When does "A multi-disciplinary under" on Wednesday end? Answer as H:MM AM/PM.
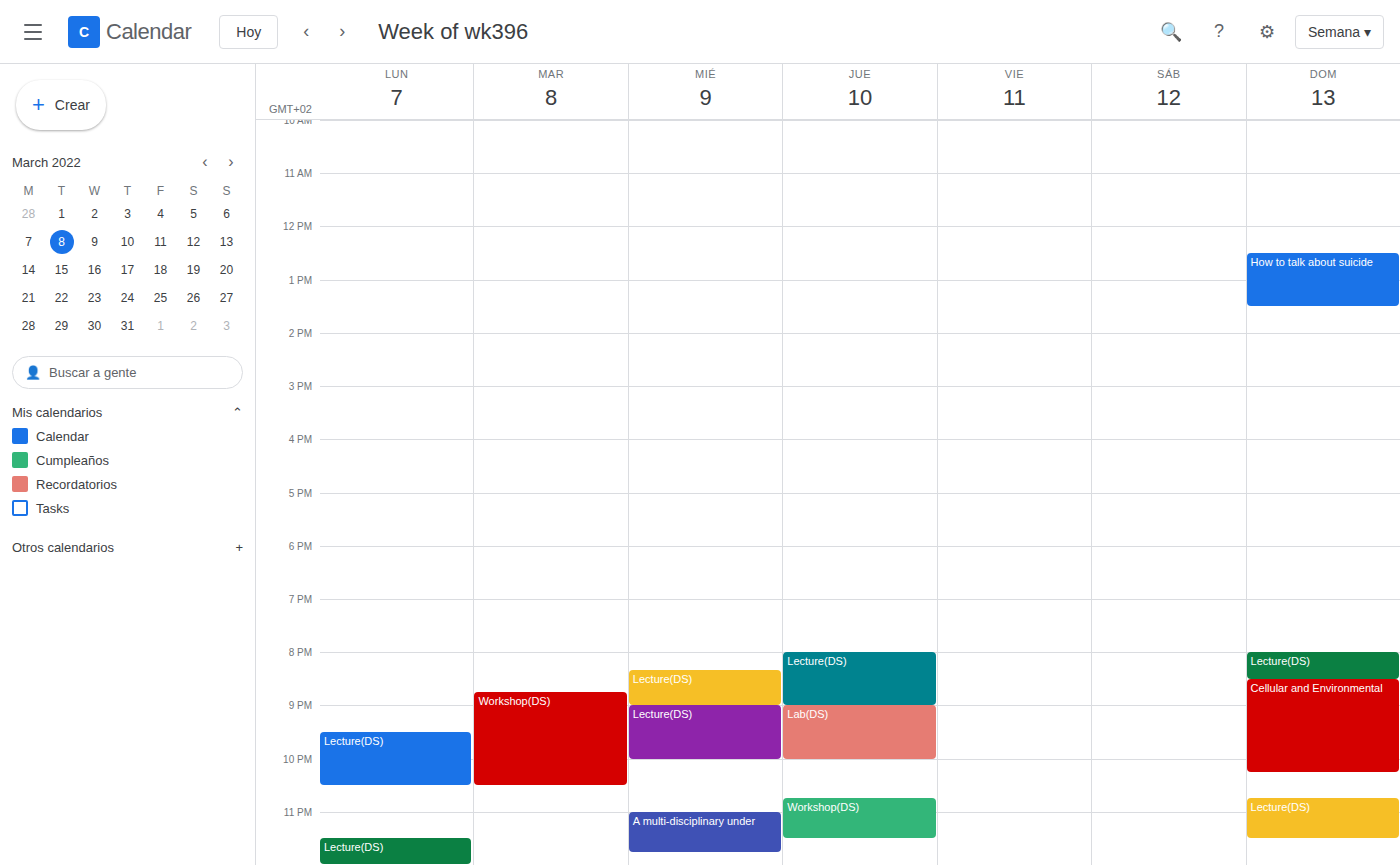
11:45 PM